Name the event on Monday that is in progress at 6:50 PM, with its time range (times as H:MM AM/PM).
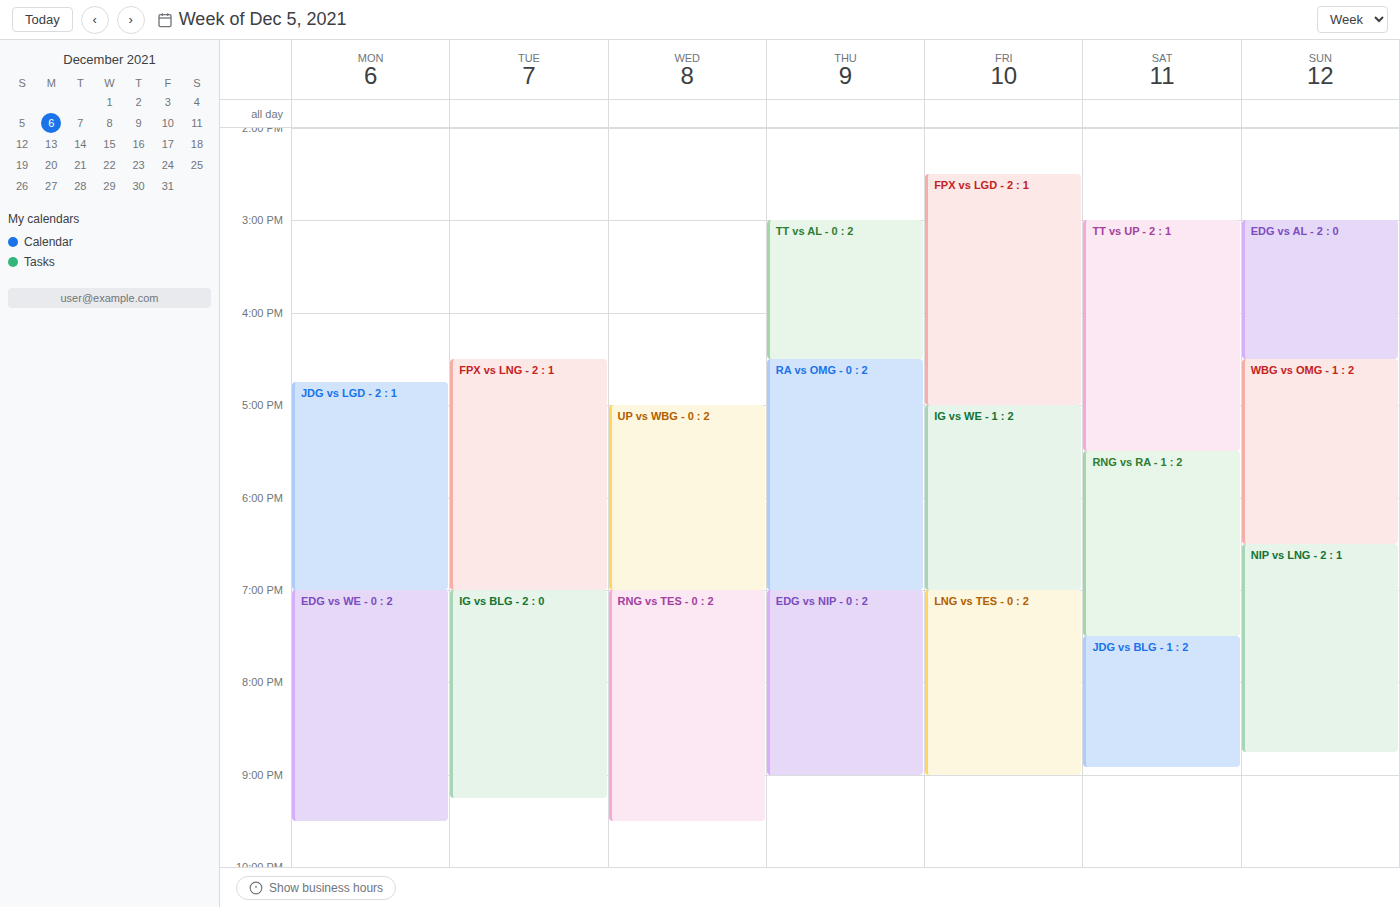
"JDG vs LGD - 2 : 1", 4:45 PM to 7:00 PM